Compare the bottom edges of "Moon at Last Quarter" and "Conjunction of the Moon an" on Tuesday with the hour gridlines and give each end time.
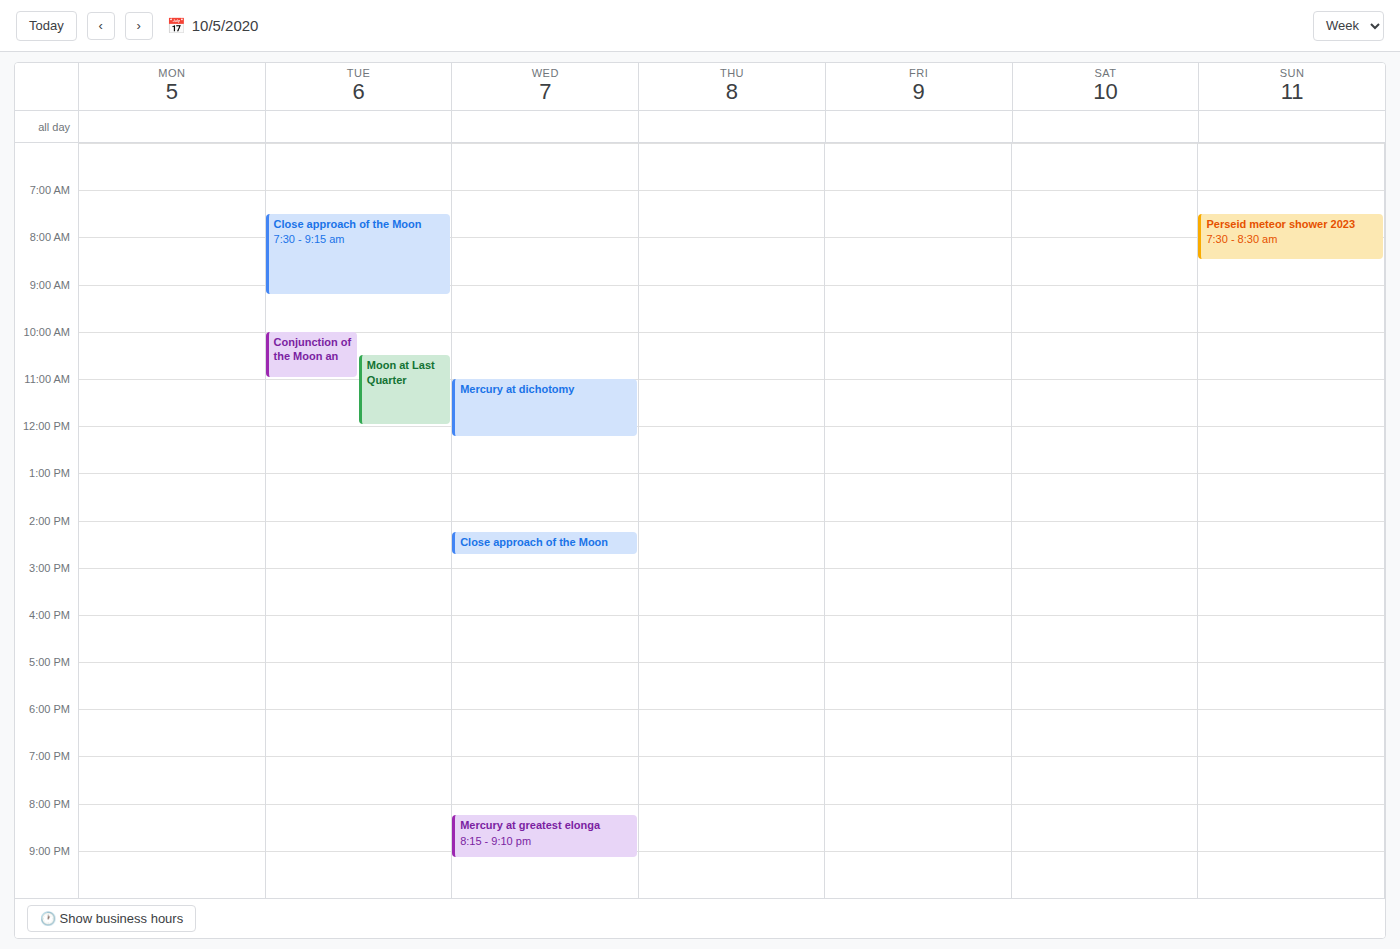
"Moon at Last Quarter": 12:00 PM, exactly on the 12 PM line. "Conjunction of the Moon an": 11:00 AM, exactly on the 11 AM line.